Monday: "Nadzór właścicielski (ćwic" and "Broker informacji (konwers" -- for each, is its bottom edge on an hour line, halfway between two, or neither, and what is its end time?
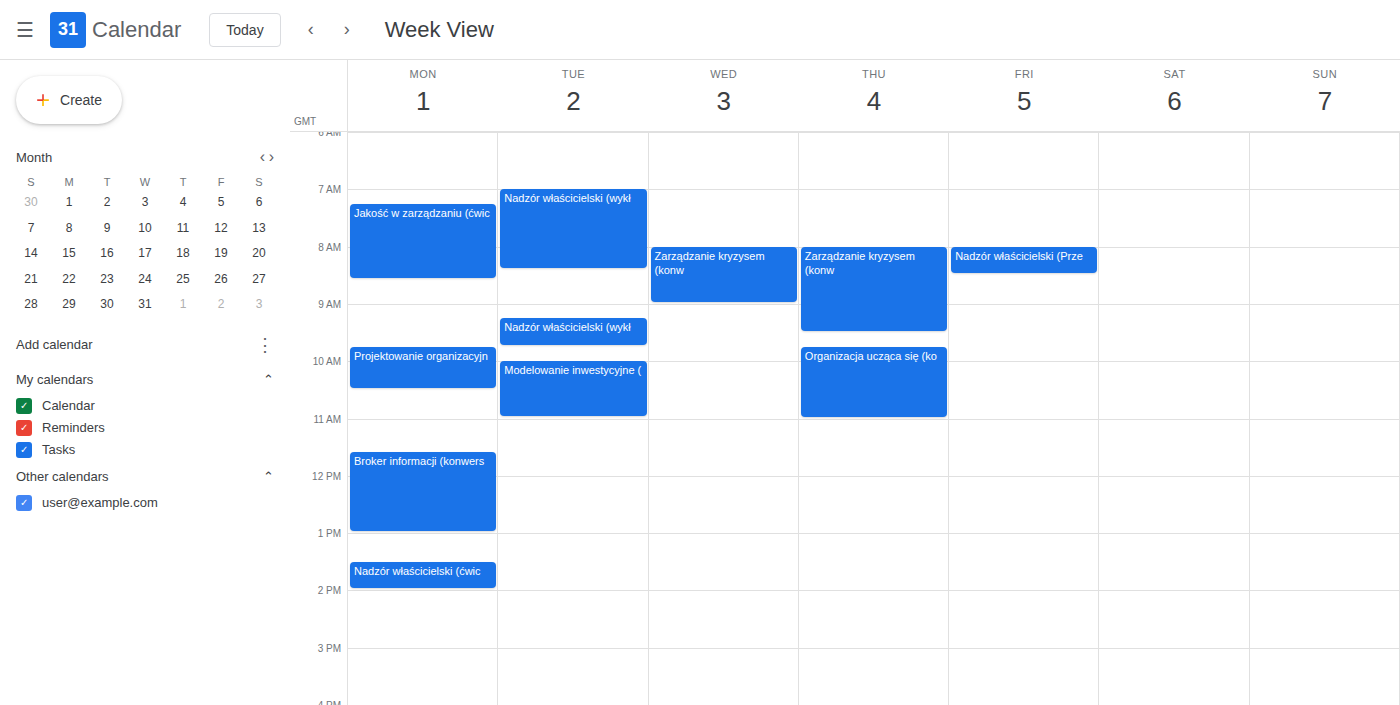
"Nadzór właścicielski (ćwic": 14:00, exactly on the 14:00 line. "Broker informacji (konwers": 13:00, exactly on the 13:00 line.